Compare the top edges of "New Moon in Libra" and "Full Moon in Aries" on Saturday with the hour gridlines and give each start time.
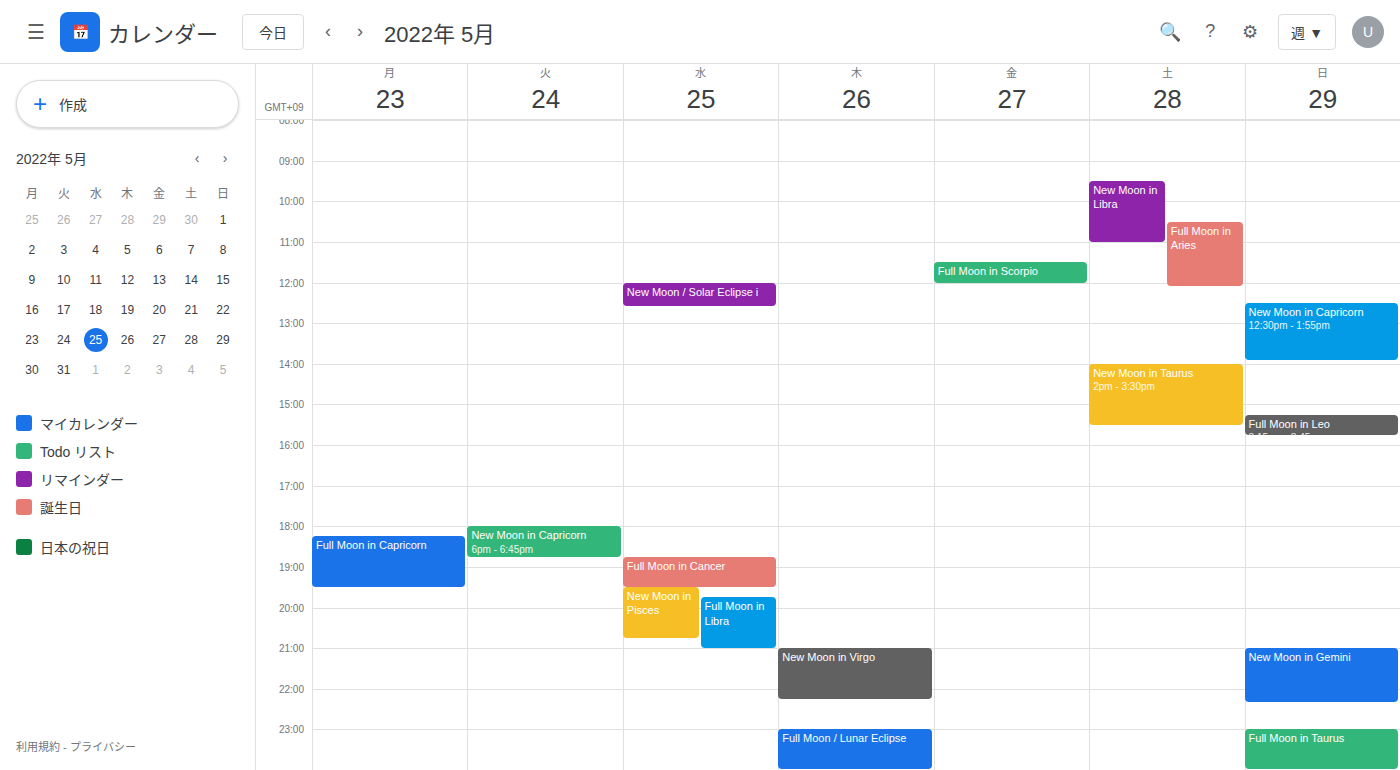
"New Moon in Libra": 9:30 AM, halfway between the 9 AM and 10 AM lines. "Full Moon in Aries": 10:30 AM, halfway between the 10 AM and 11 AM lines.